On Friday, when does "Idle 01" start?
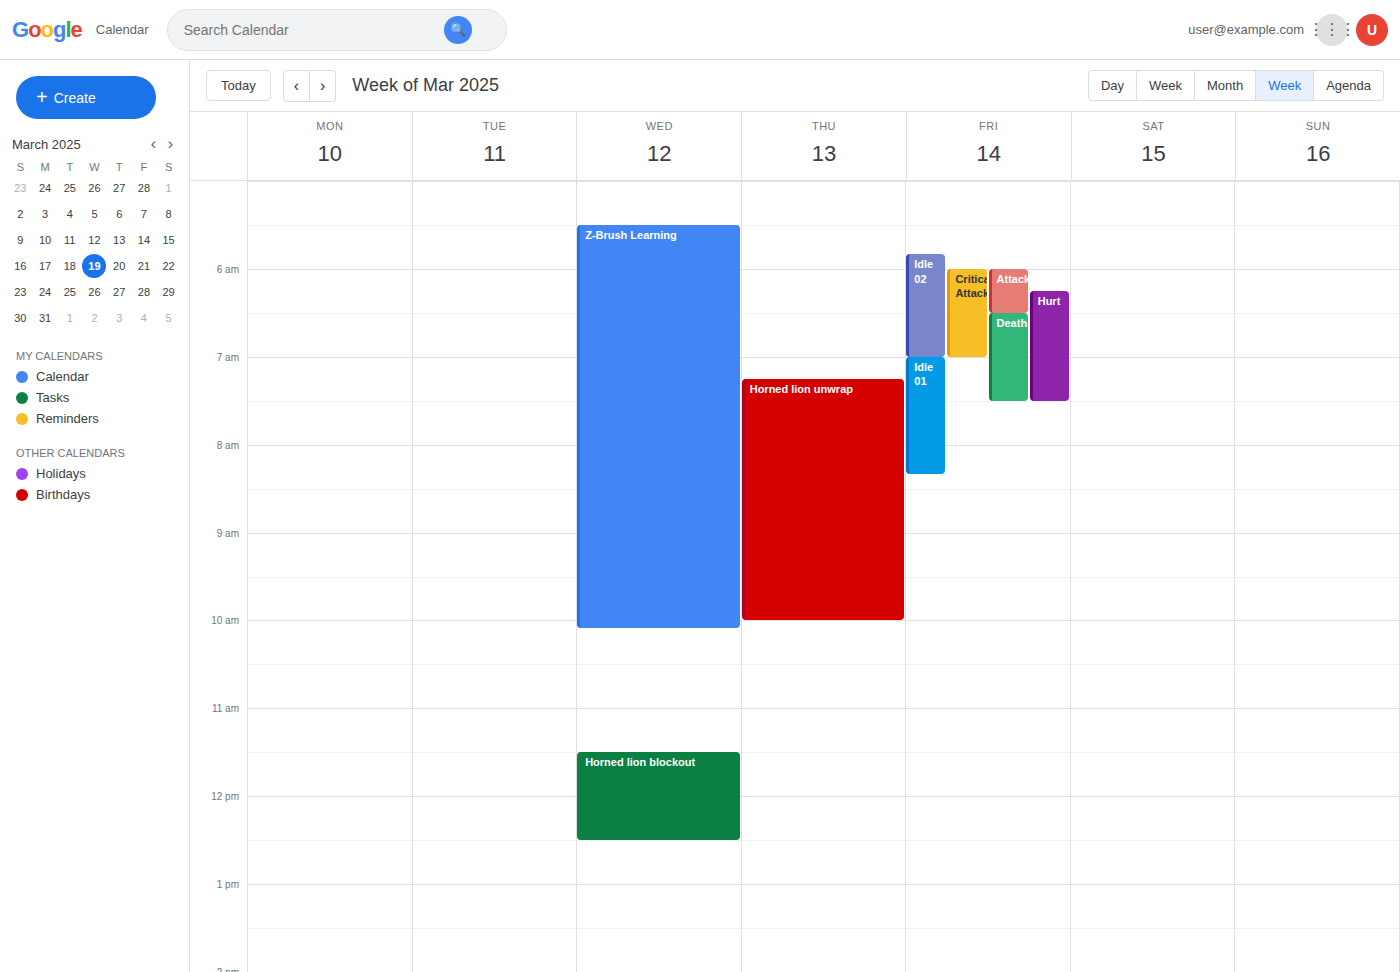
7:00 AM